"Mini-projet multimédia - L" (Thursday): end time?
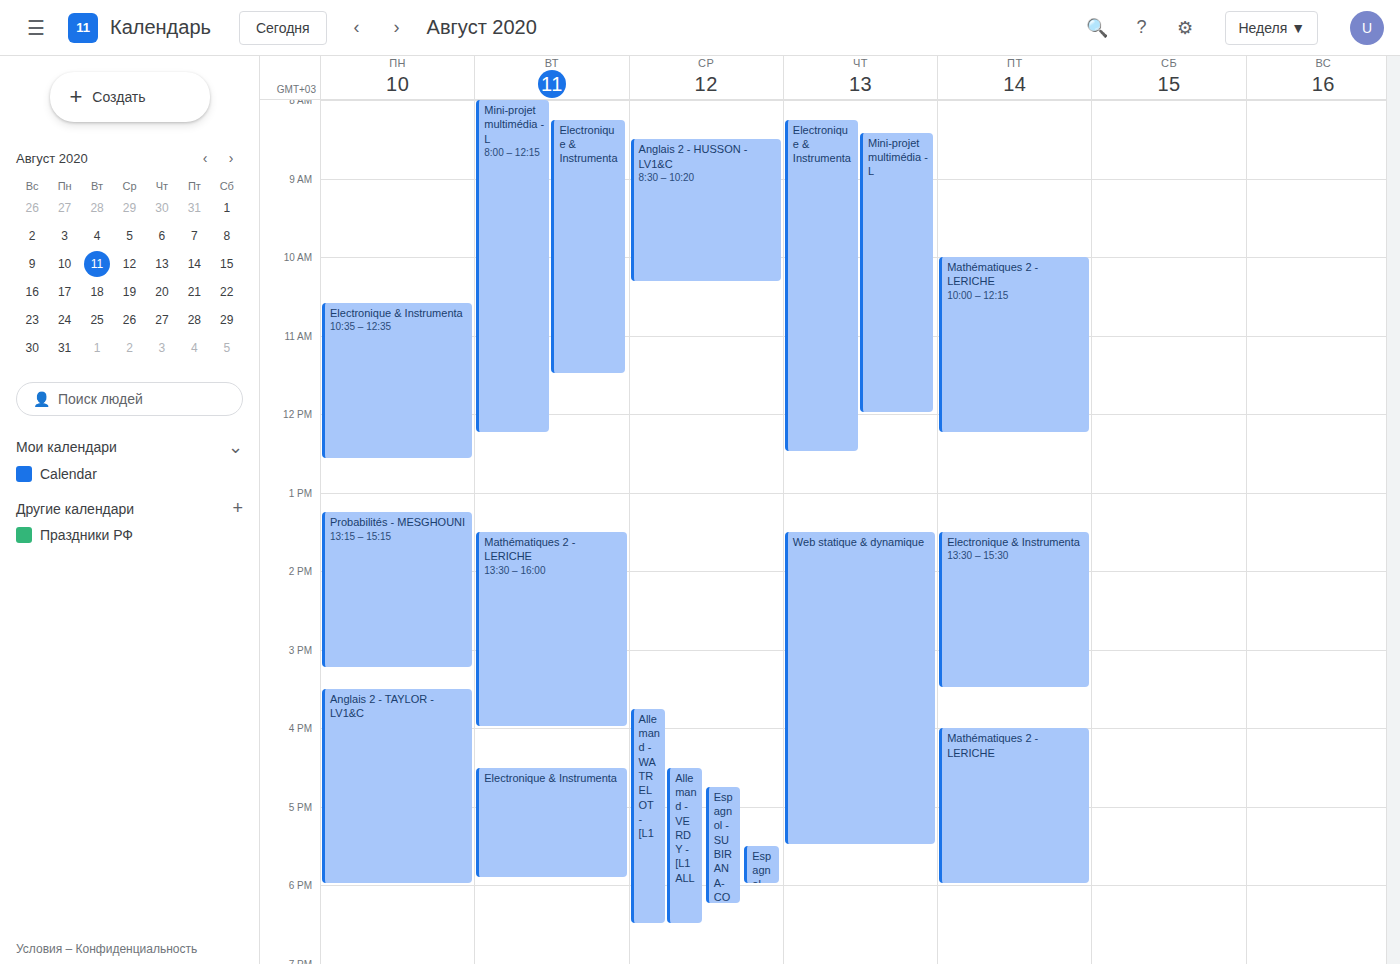
12:00 PM